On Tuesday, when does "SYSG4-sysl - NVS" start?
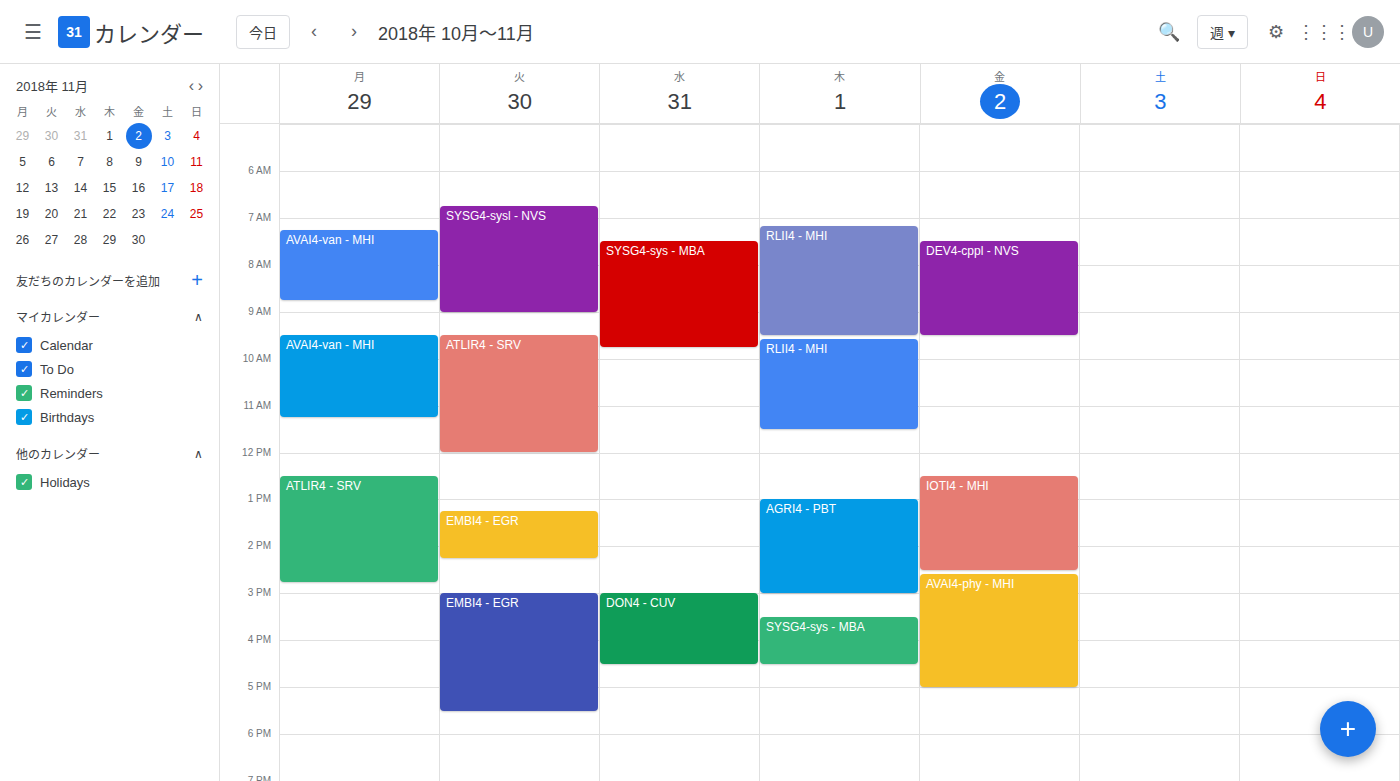
6:45 AM